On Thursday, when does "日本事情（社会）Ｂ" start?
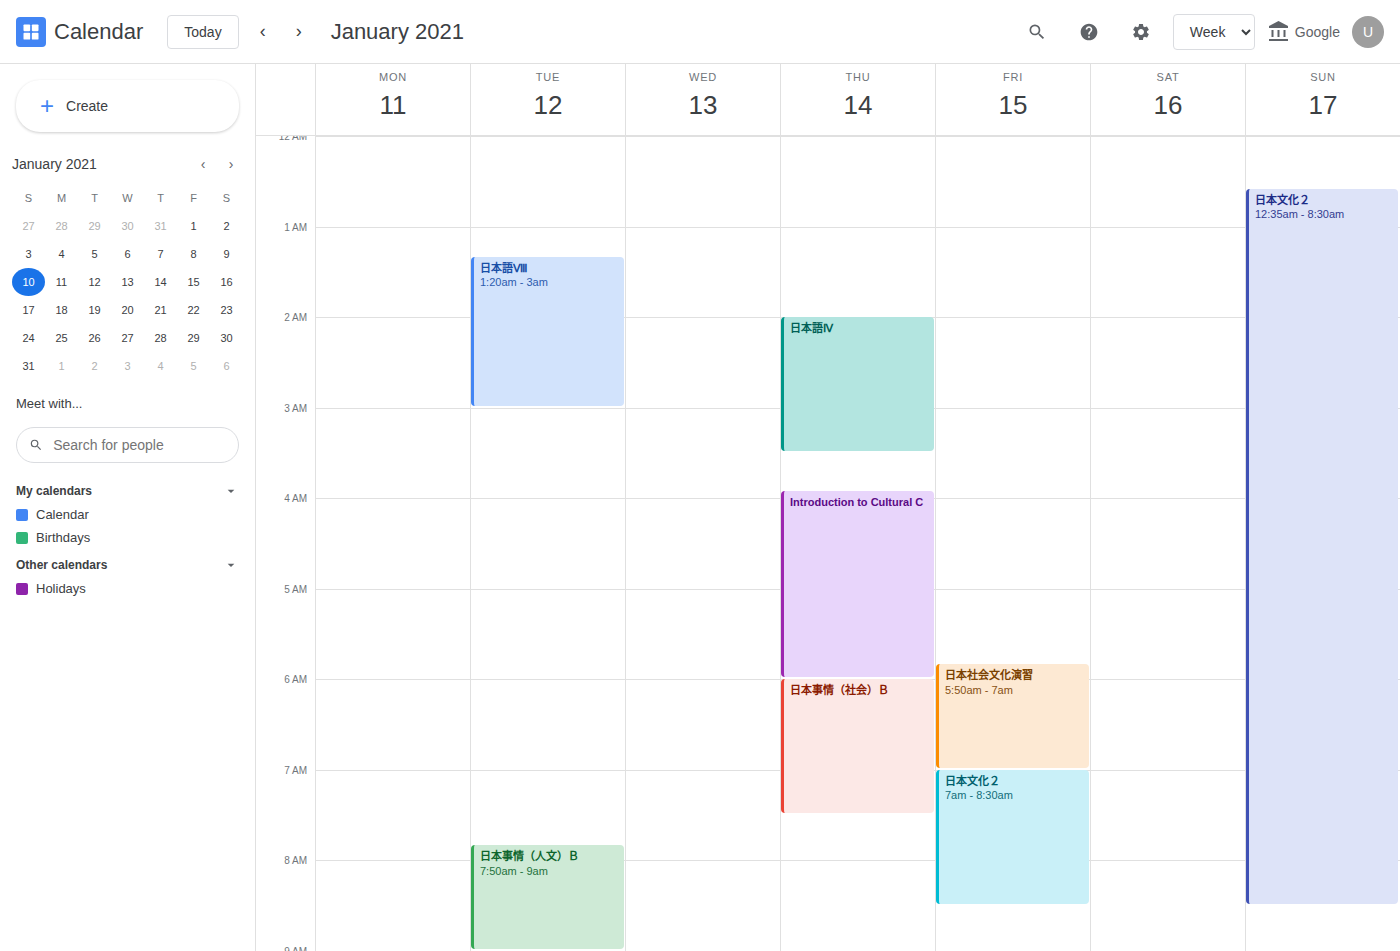
6:00 AM